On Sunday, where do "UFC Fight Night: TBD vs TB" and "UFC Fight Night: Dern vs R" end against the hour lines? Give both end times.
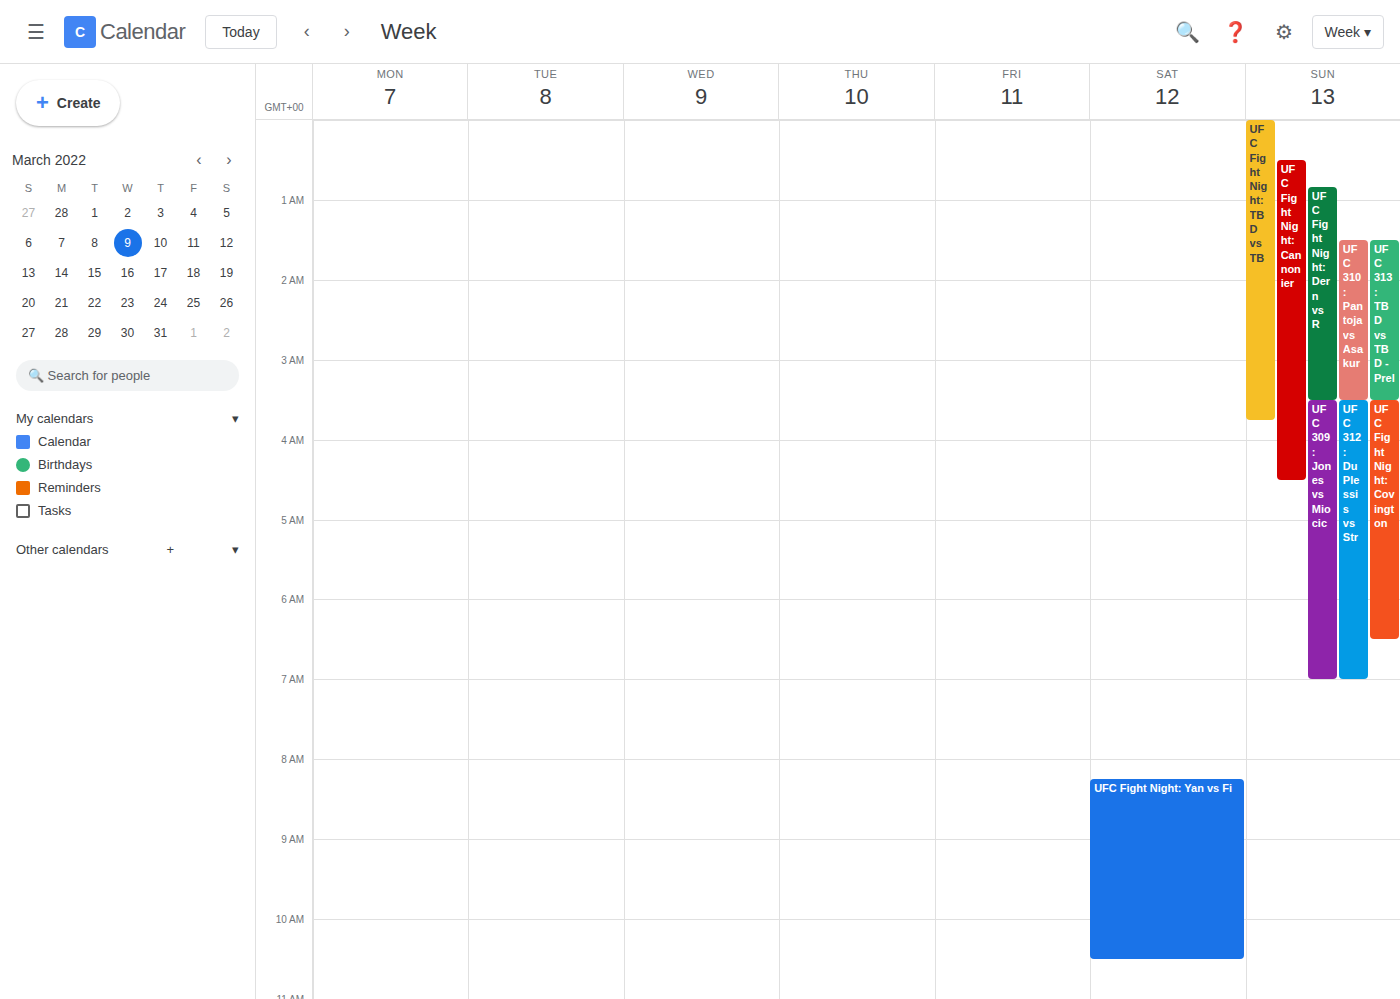
"UFC Fight Night: TBD vs TB": 3:45 AM, neither: three quarters of the way from the 3 AM line to the 4 AM line. "UFC Fight Night: Dern vs R": 3:30 AM, halfway between the 3 AM and 4 AM lines.